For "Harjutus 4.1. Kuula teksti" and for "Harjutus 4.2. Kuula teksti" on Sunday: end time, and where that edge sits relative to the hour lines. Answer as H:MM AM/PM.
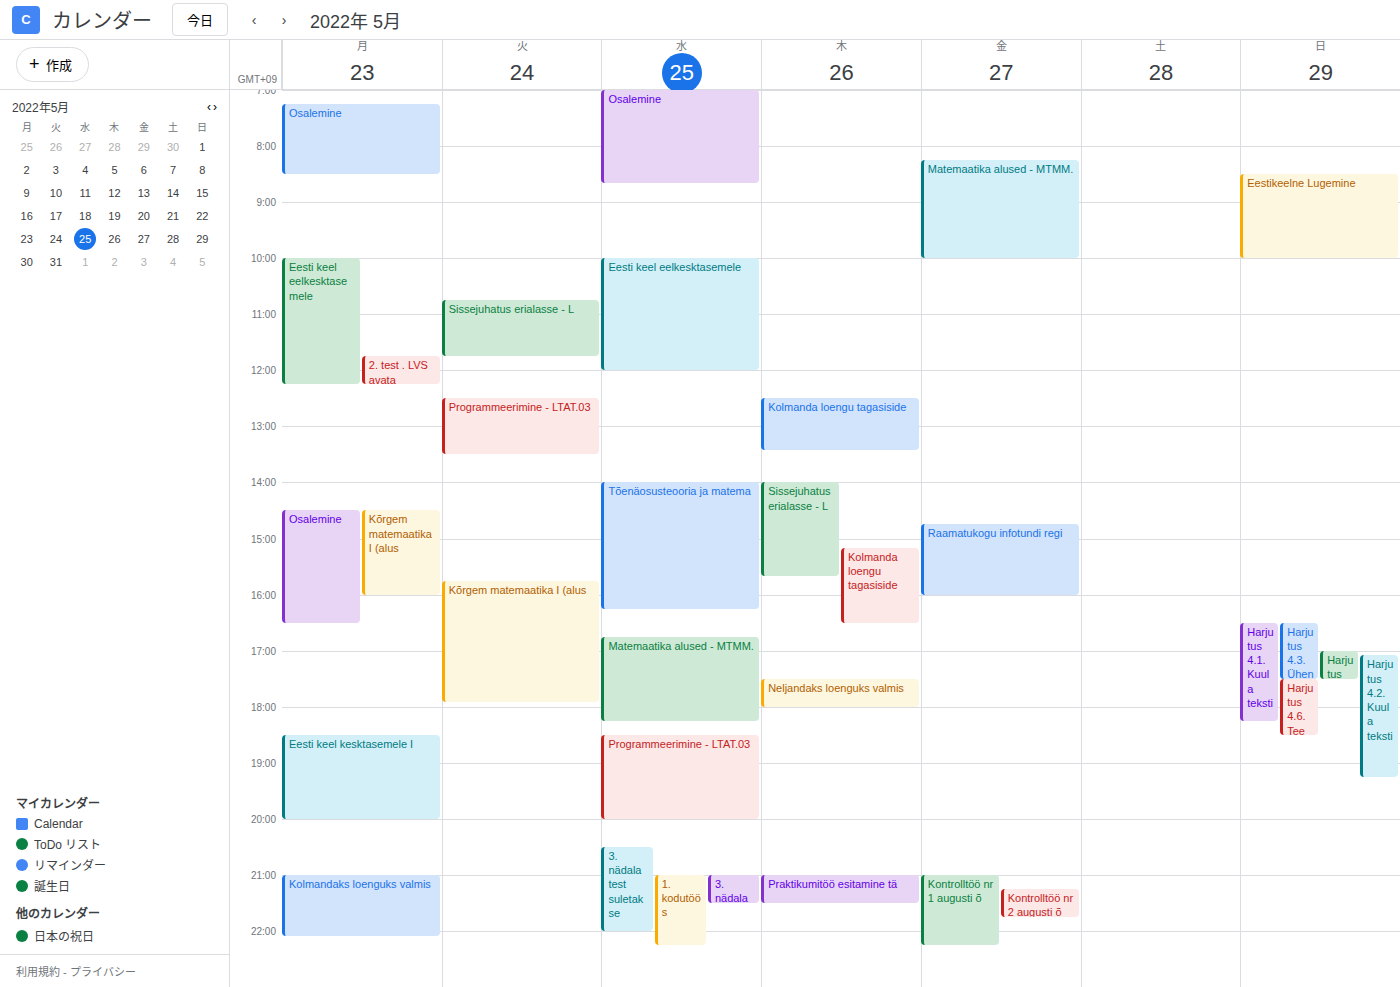
"Harjutus 4.1. Kuula teksti": 6:15 PM, neither: a quarter of the way from the 6 PM line to the 7 PM line. "Harjutus 4.2. Kuula teksti": 7:15 PM, neither: a quarter of the way from the 7 PM line to the 8 PM line.